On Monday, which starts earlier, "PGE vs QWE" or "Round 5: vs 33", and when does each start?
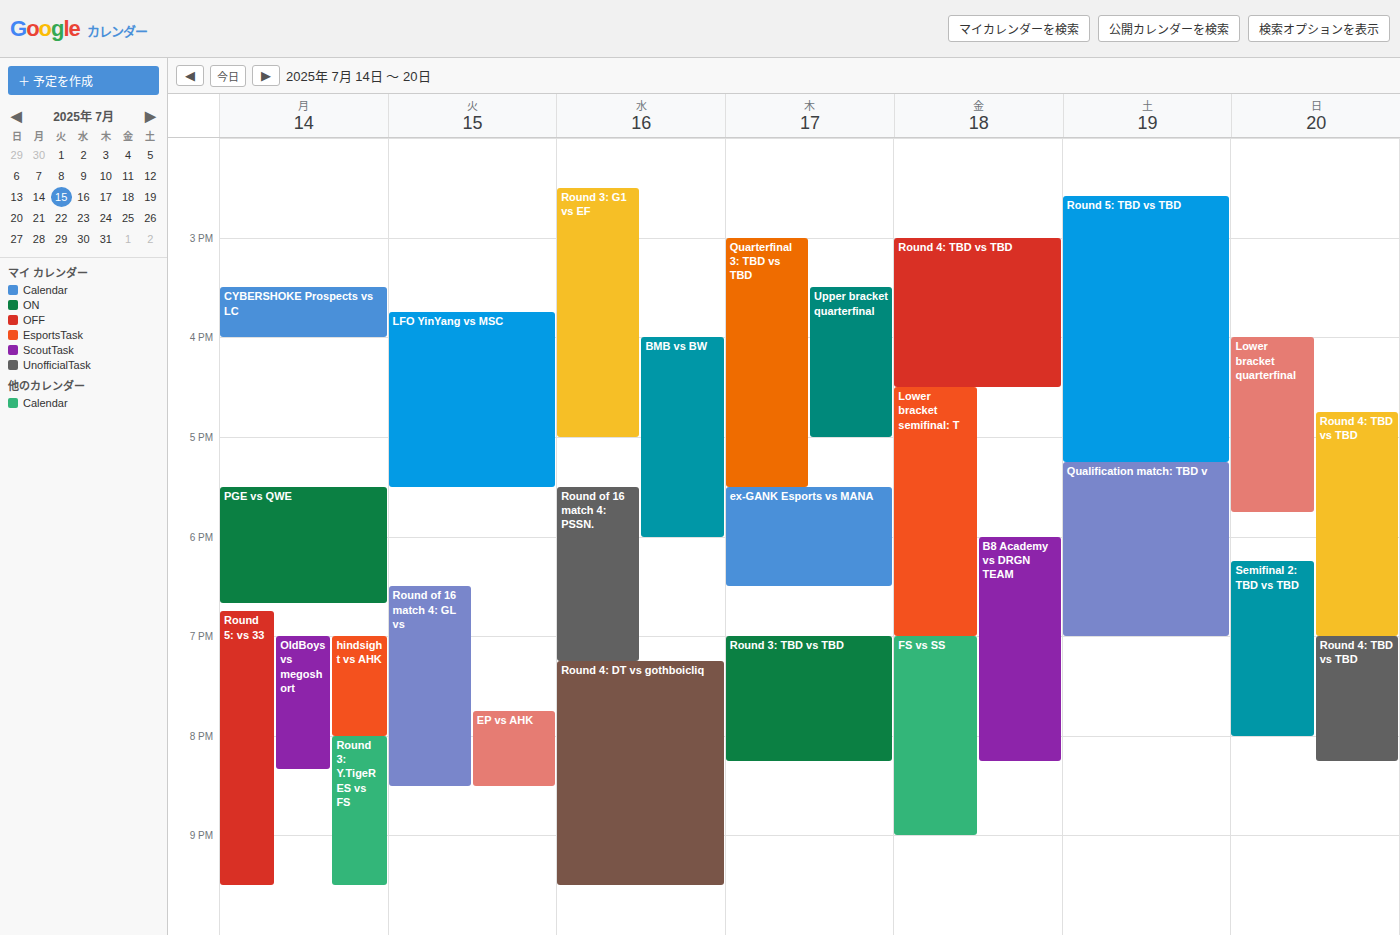
"PGE vs QWE" 5:30 PM; "Round 5: vs 33" 6:45 PM.